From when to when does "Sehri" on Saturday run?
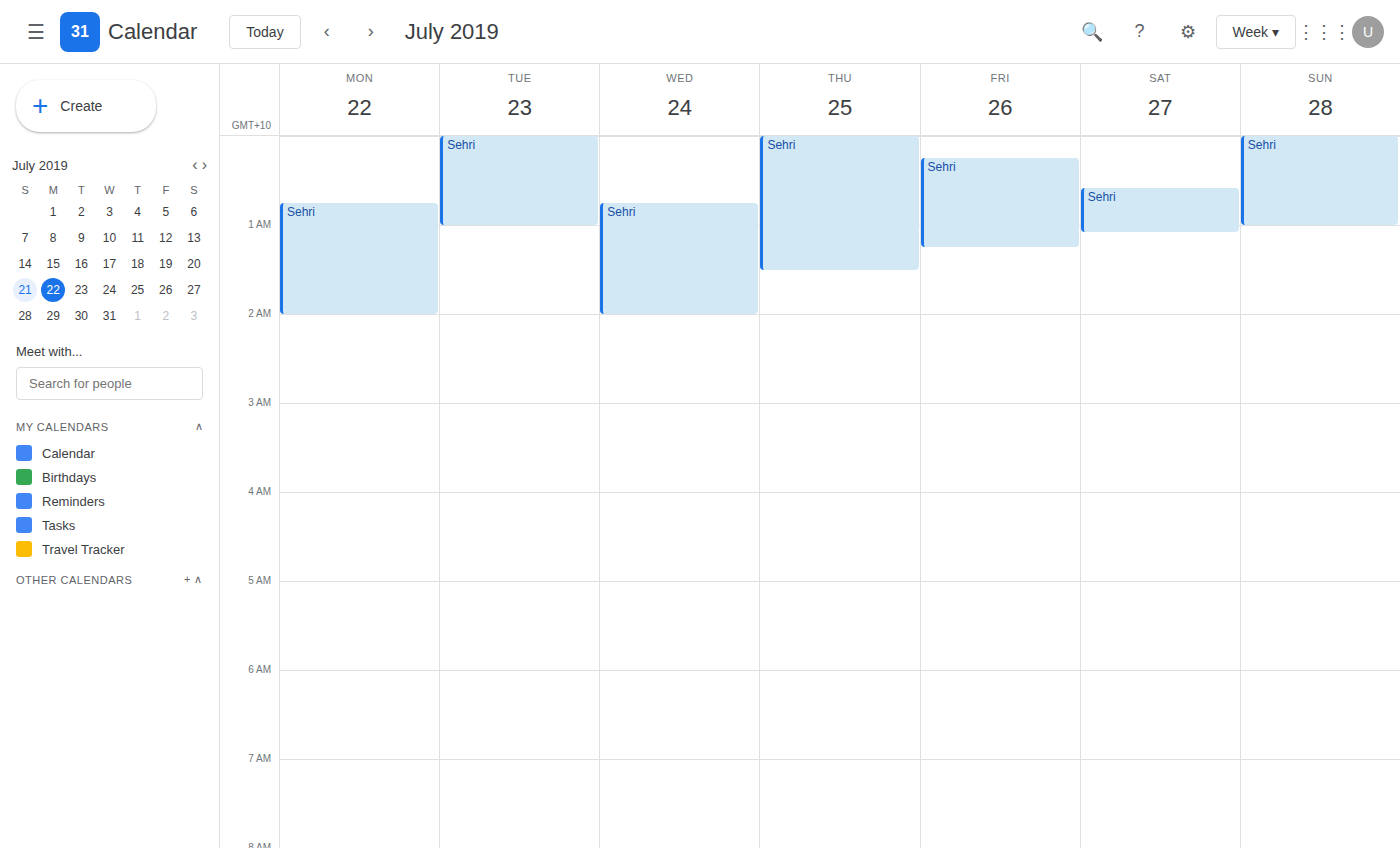
12:35 AM to 1:05 AM